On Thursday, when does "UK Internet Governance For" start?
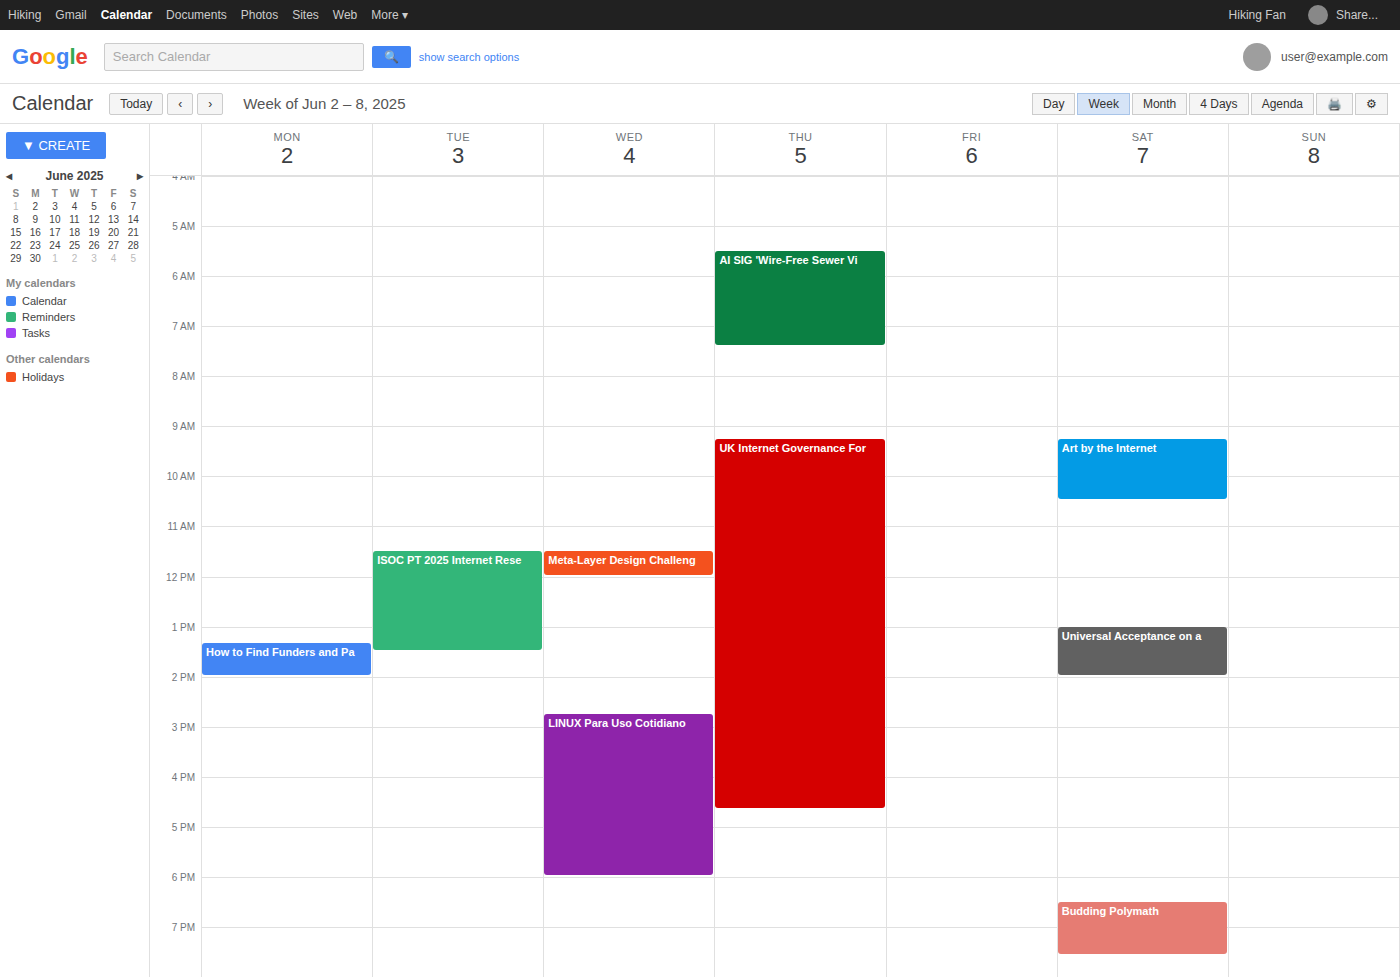
9:15 AM